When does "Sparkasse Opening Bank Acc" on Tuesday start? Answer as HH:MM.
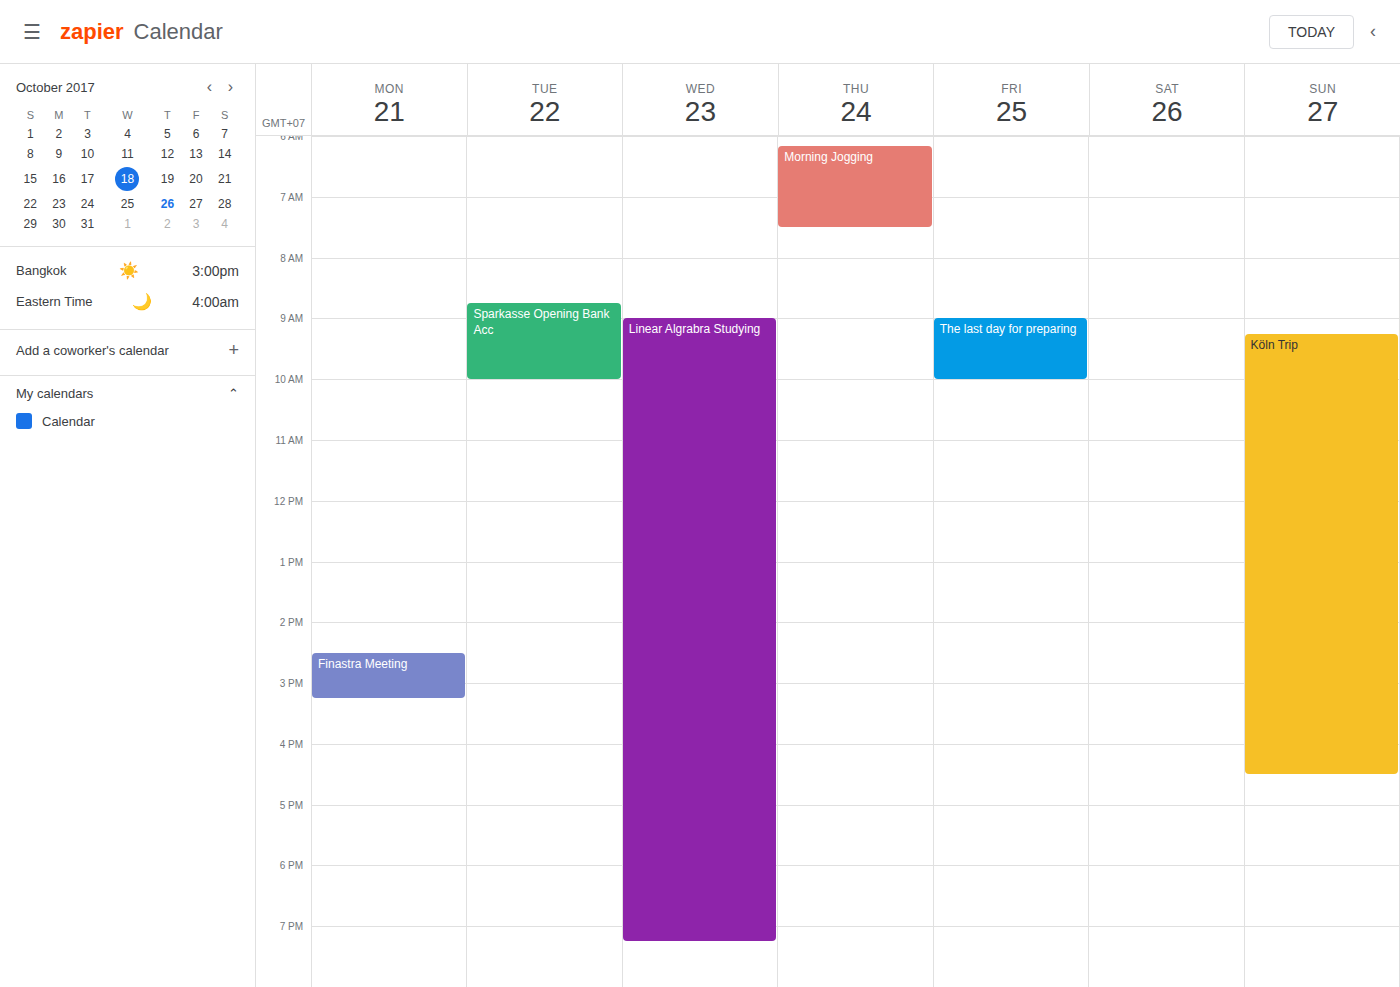
08:45